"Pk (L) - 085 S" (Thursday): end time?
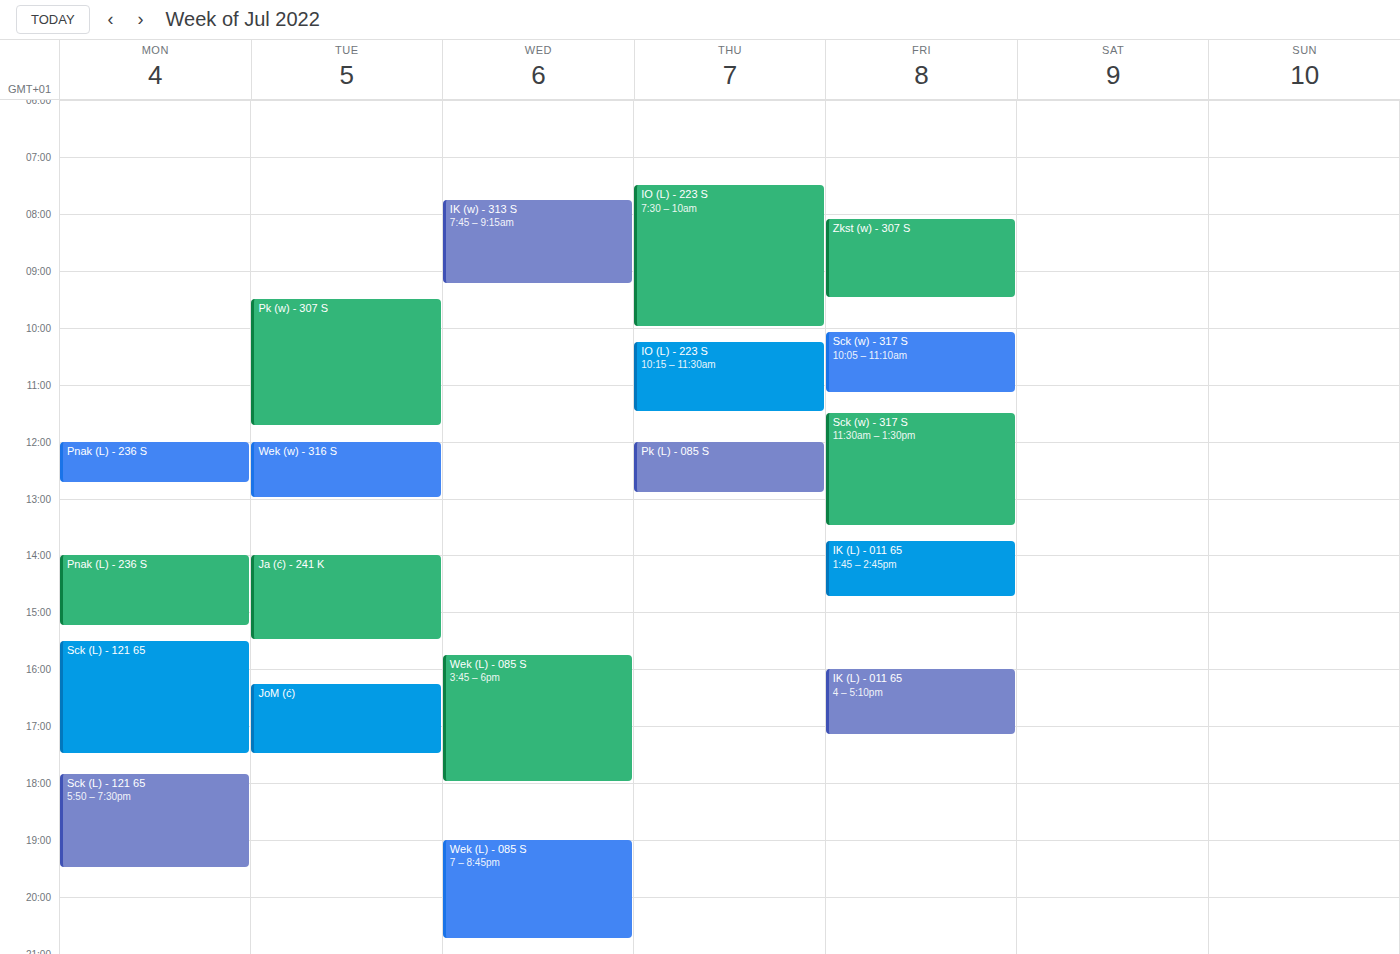
12:55